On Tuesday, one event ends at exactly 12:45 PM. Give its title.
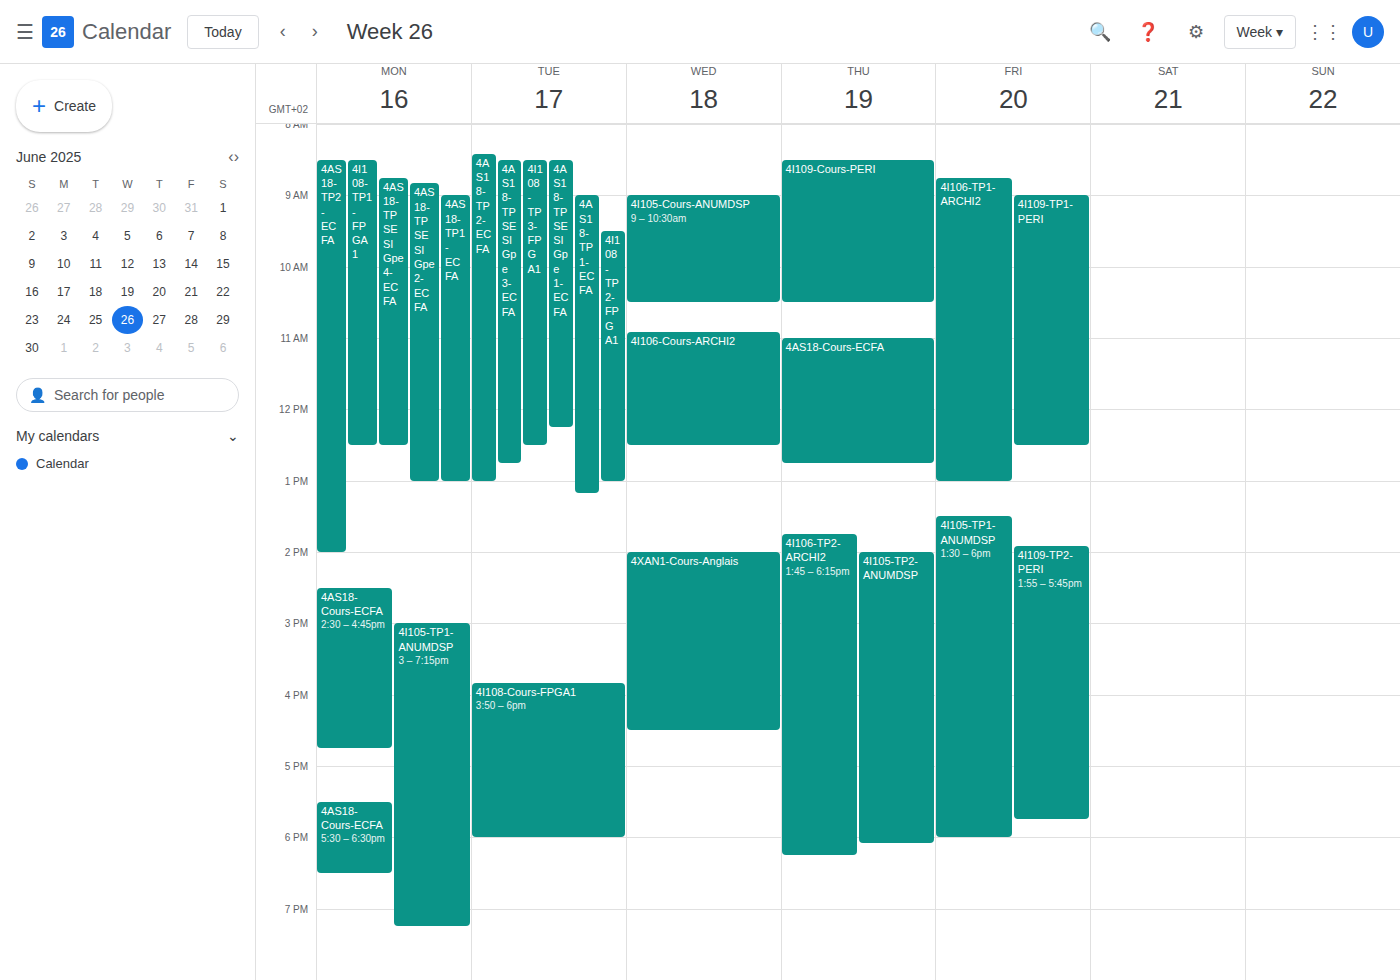
"4AS18-TP SESI Gpe 3-ECFA"